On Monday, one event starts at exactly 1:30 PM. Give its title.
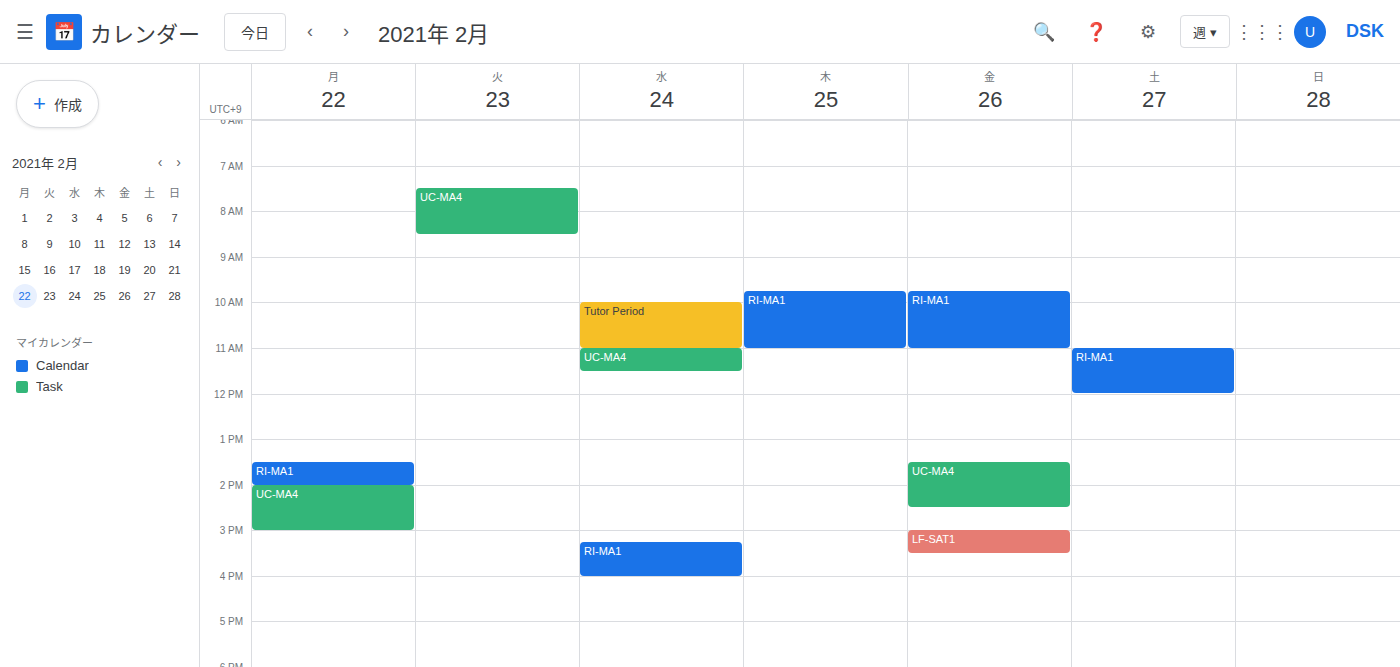
"RI-MA1"